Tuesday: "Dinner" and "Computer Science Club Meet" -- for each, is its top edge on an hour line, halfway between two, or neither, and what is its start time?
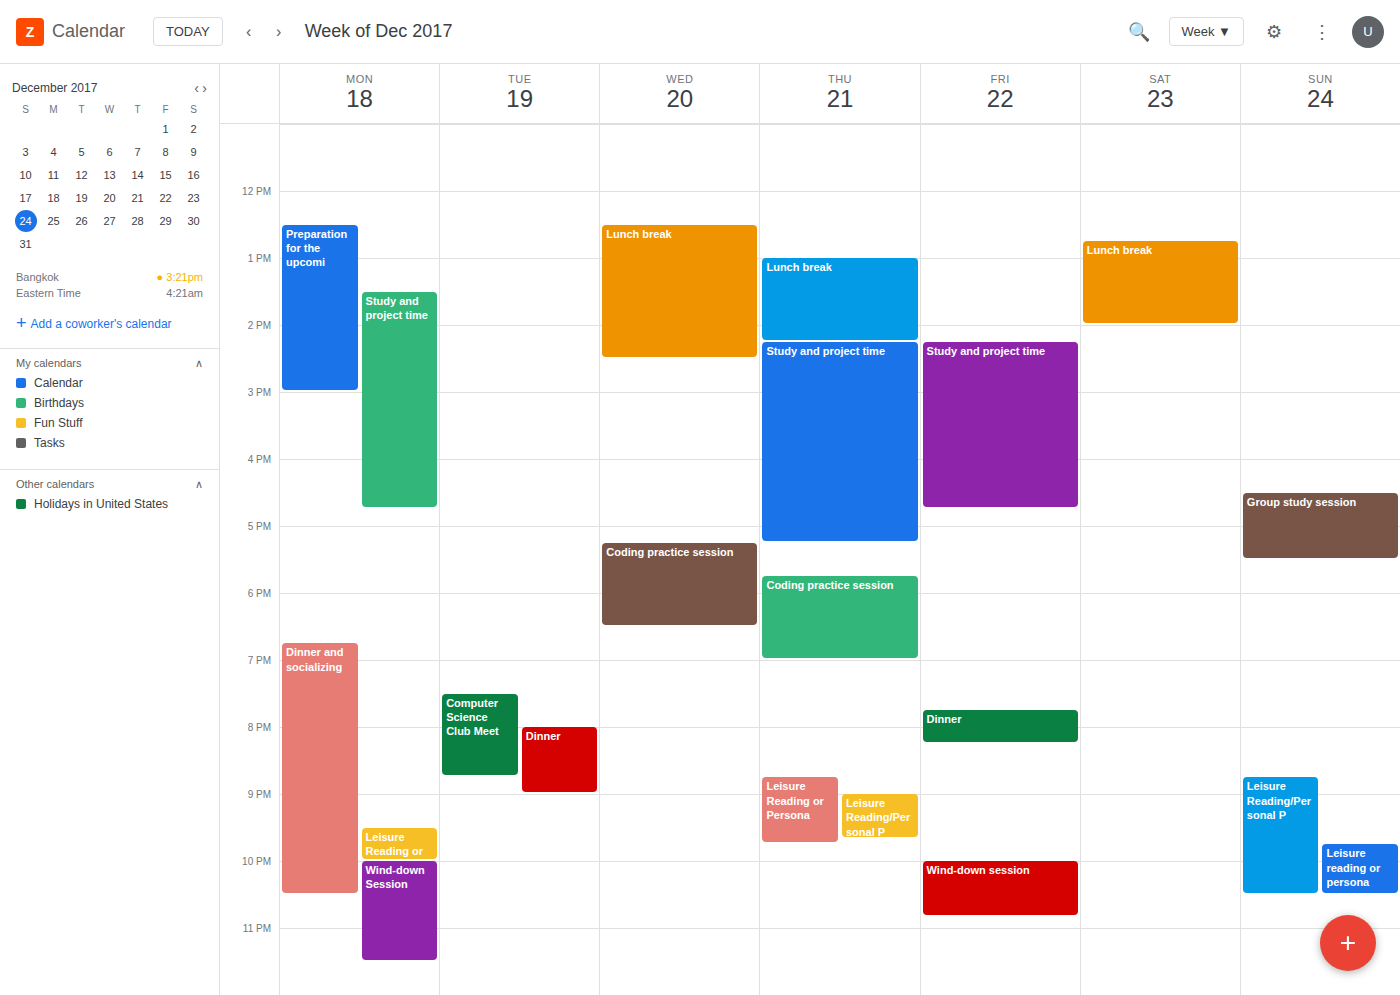
"Dinner": 8:00 PM, exactly on the 8 PM line. "Computer Science Club Meet": 7:30 PM, halfway between the 7 PM and 8 PM lines.